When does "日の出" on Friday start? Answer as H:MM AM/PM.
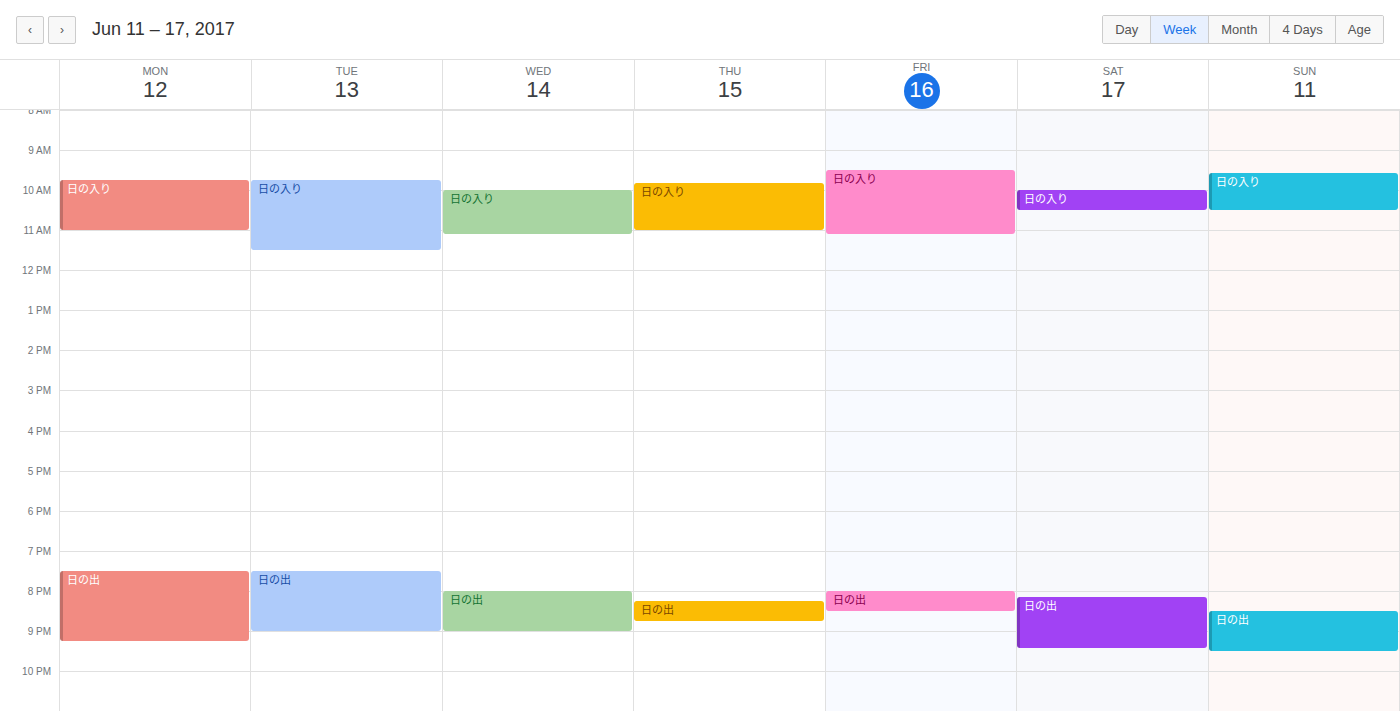
8:00 PM